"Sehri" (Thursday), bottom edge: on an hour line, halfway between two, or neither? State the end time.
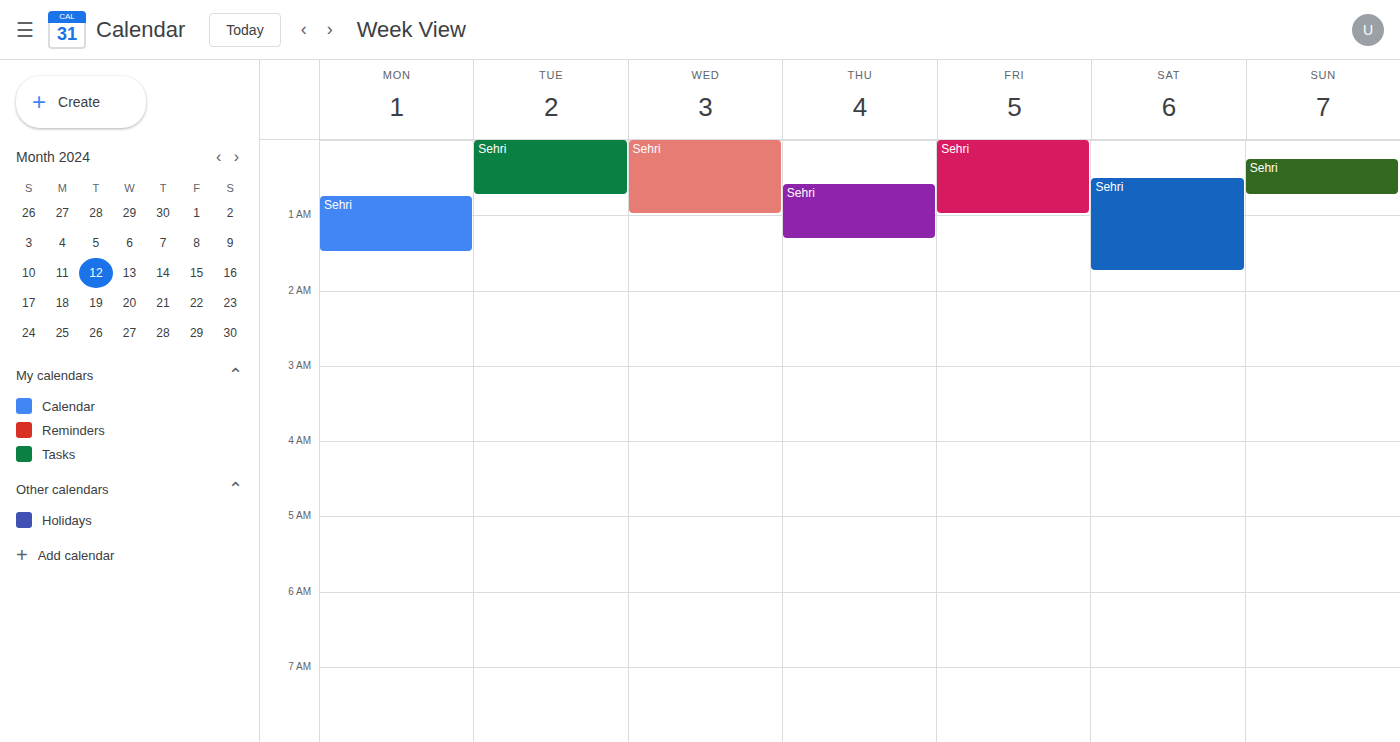
1:20 AM -- neither: 20 minutes below the 1 AM line and 40 minutes above the 2 AM line.